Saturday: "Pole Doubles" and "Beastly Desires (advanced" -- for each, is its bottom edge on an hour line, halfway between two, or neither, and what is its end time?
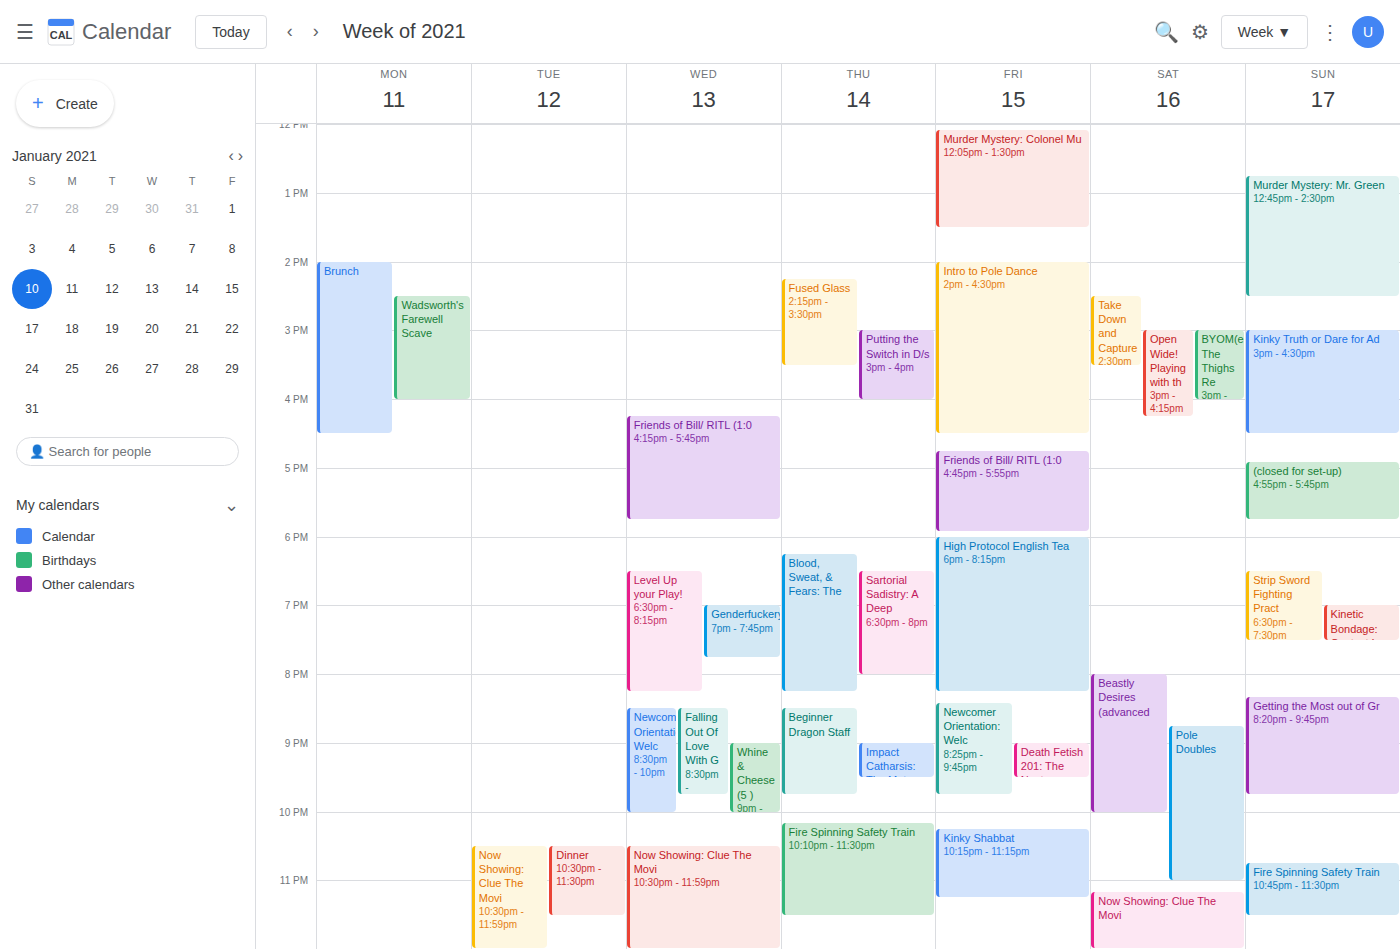
"Pole Doubles": 11:00 PM, exactly on the 11 PM line. "Beastly Desires (advanced": 10:00 PM, exactly on the 10 PM line.